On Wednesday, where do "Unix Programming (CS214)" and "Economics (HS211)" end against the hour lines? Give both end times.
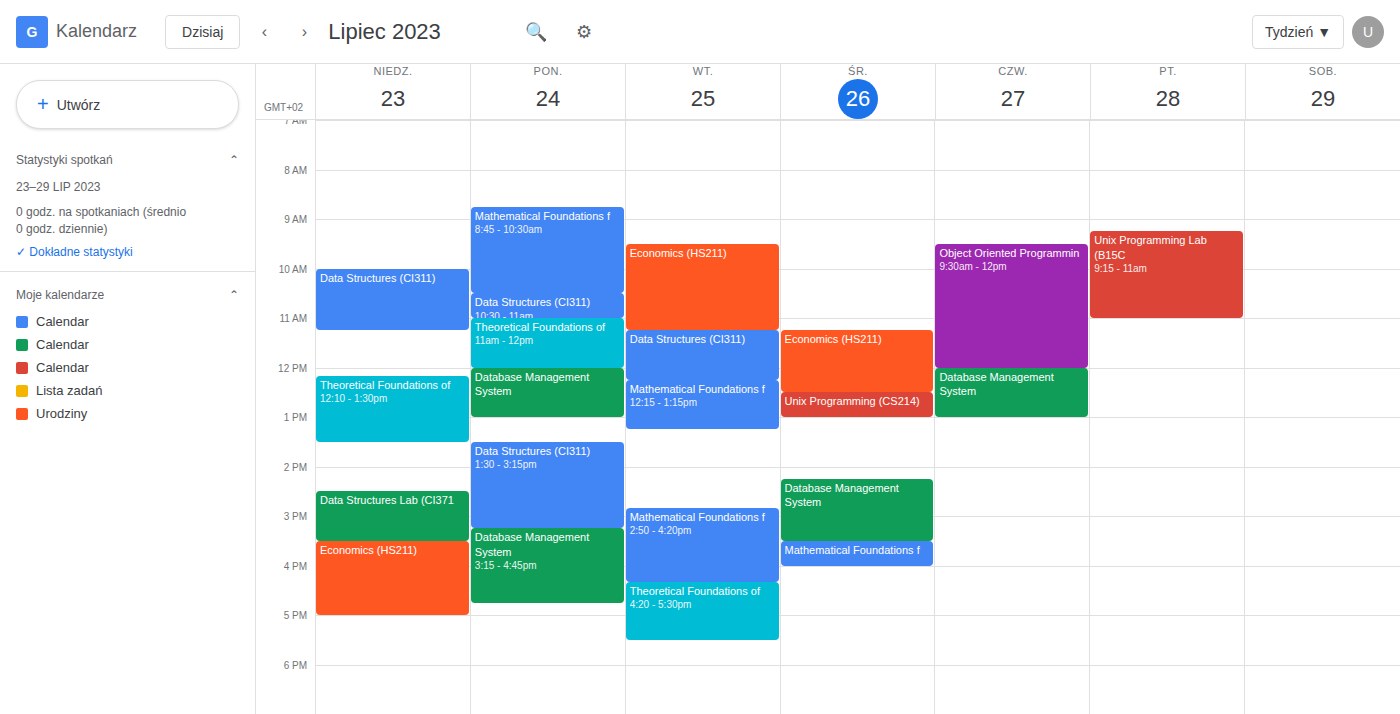
"Unix Programming (CS214)": 1:00 PM, exactly on the 1 PM line. "Economics (HS211)": 12:30 PM, halfway between the 12 PM and 1 PM lines.